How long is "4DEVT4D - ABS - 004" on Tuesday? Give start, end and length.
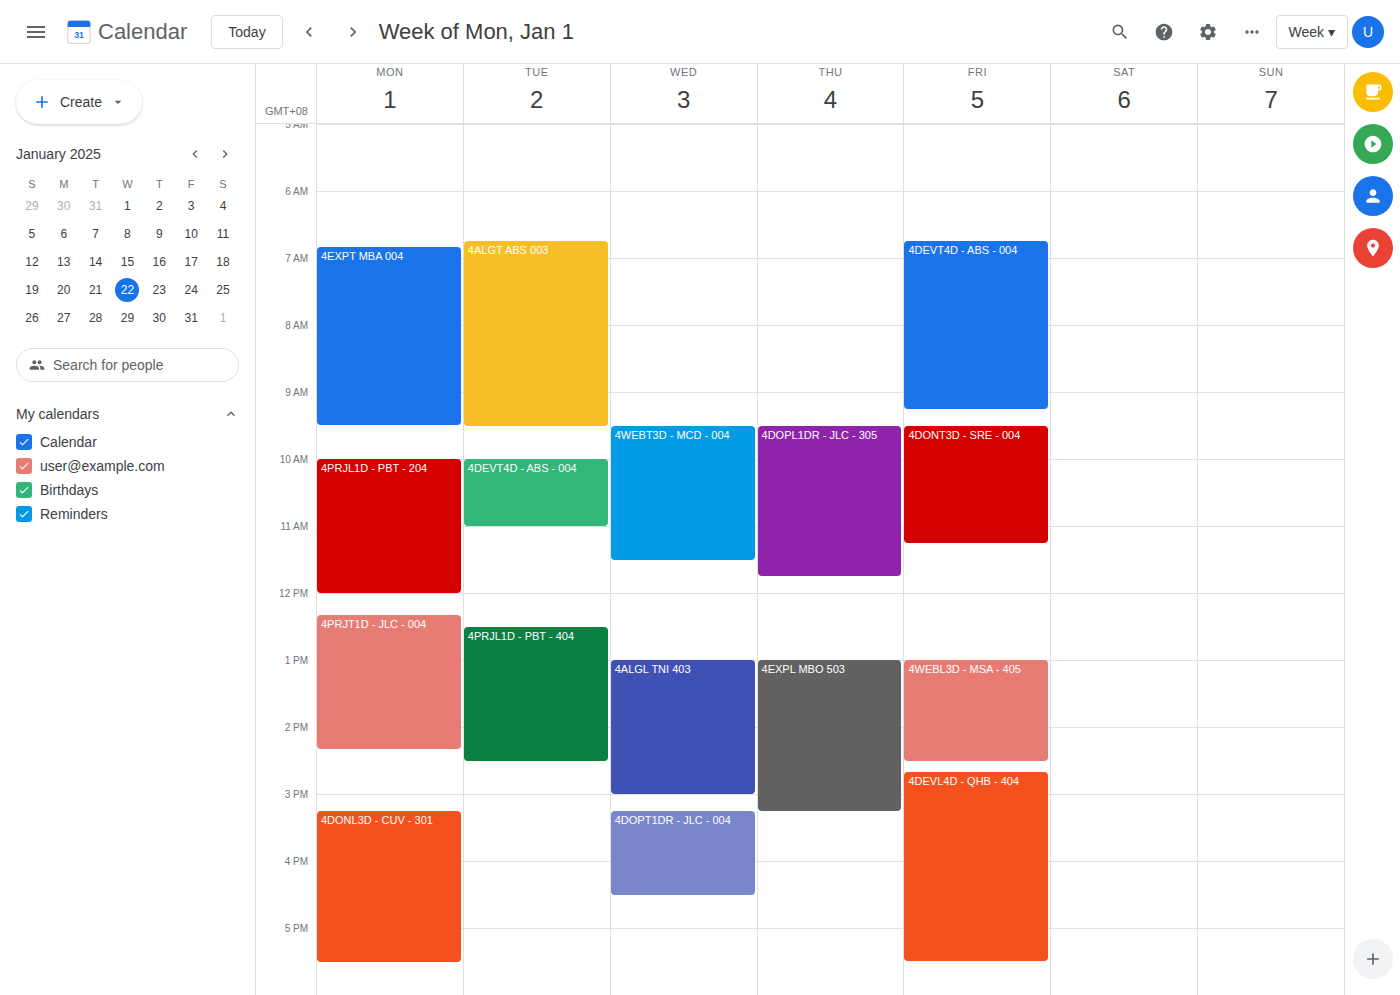
10:00 AM to 11:00 AM, 1 hour